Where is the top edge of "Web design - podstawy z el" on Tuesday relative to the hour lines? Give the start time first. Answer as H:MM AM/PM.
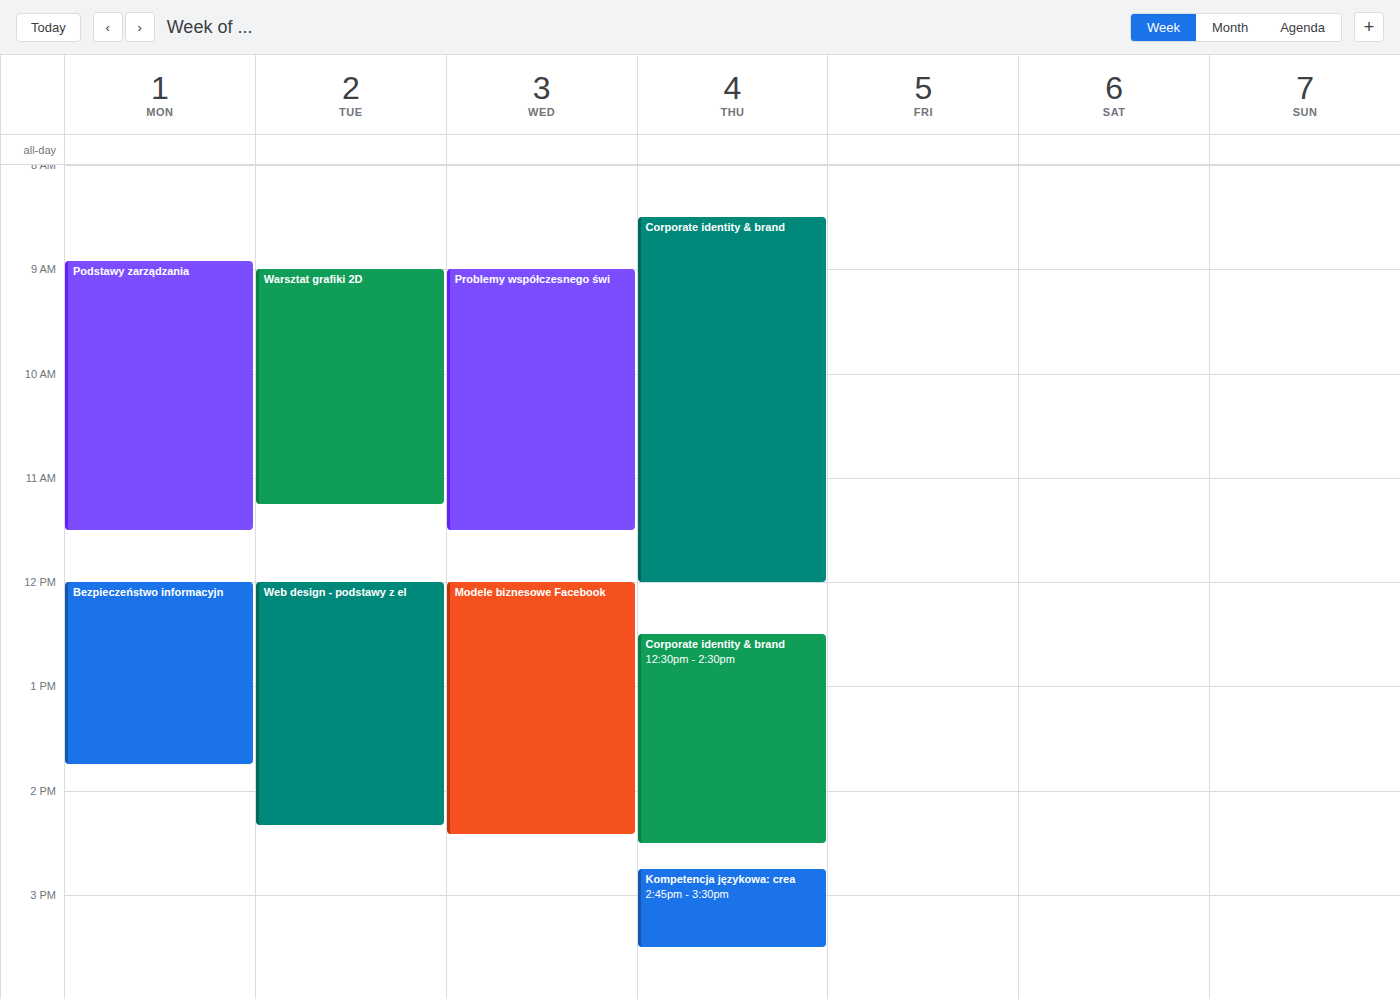
12:00 PM -- exactly on the 12 PM line.